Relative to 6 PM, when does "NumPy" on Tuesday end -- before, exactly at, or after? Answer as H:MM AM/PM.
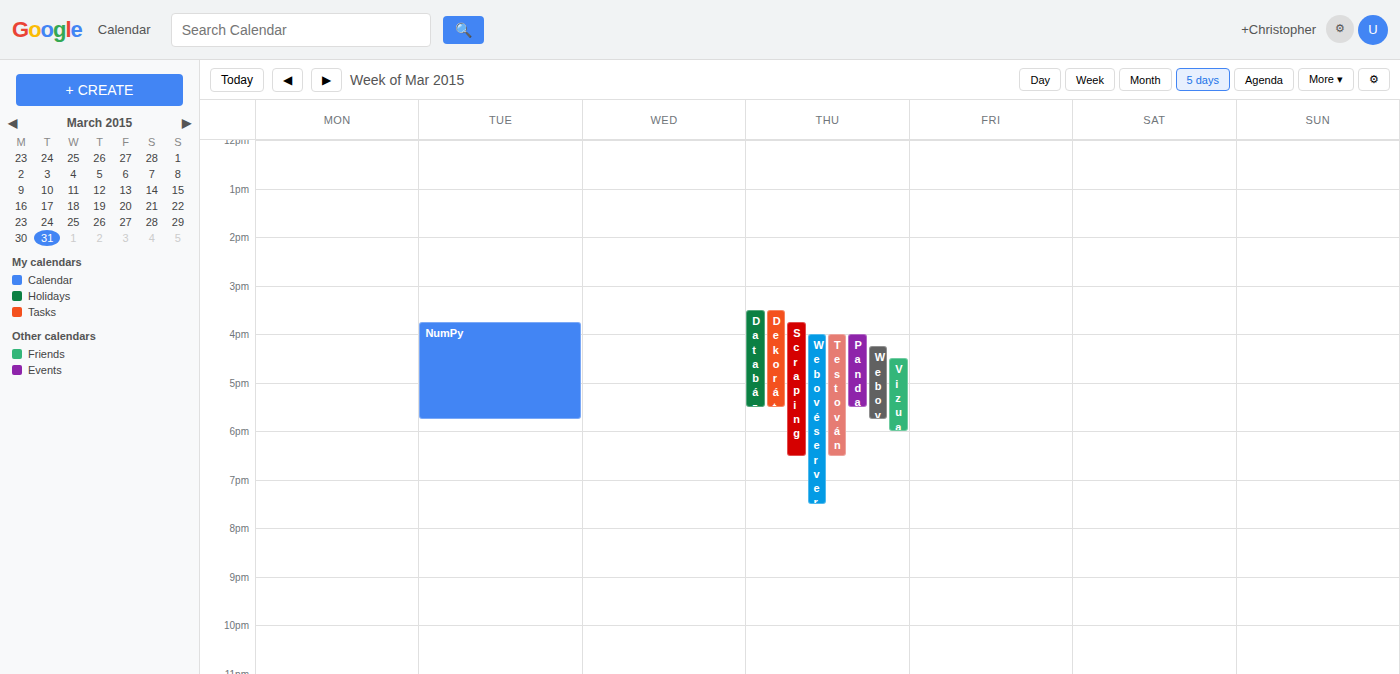
5:45 PM -- before 6 PM, 15 minutes above the 6 PM line.